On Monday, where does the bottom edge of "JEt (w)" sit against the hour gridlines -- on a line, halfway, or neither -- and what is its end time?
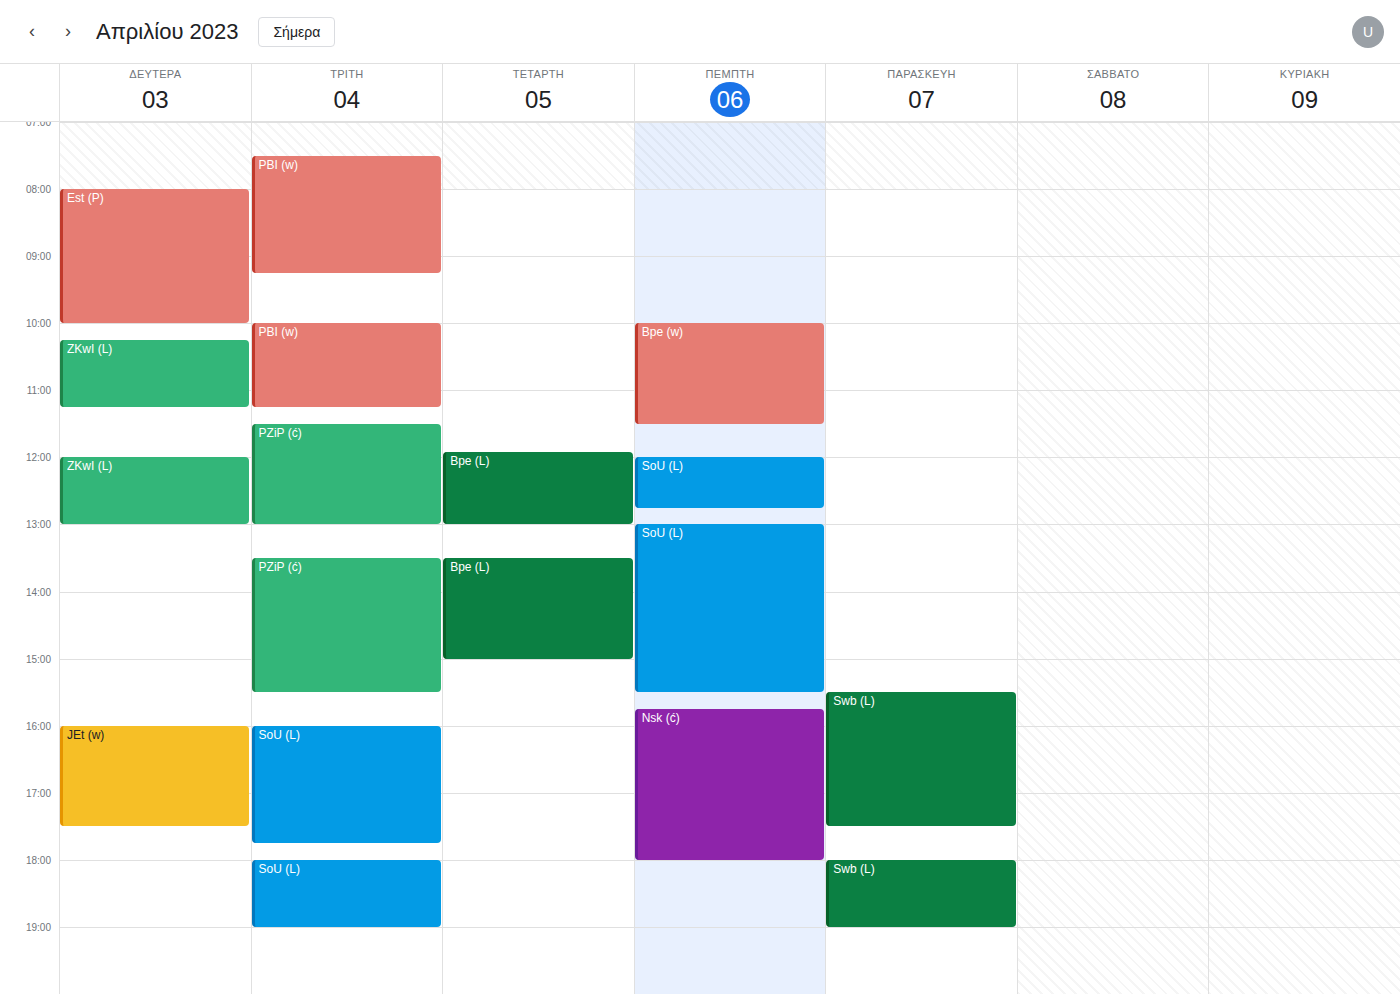
5:30 PM -- halfway between the 5 PM and 6 PM lines.